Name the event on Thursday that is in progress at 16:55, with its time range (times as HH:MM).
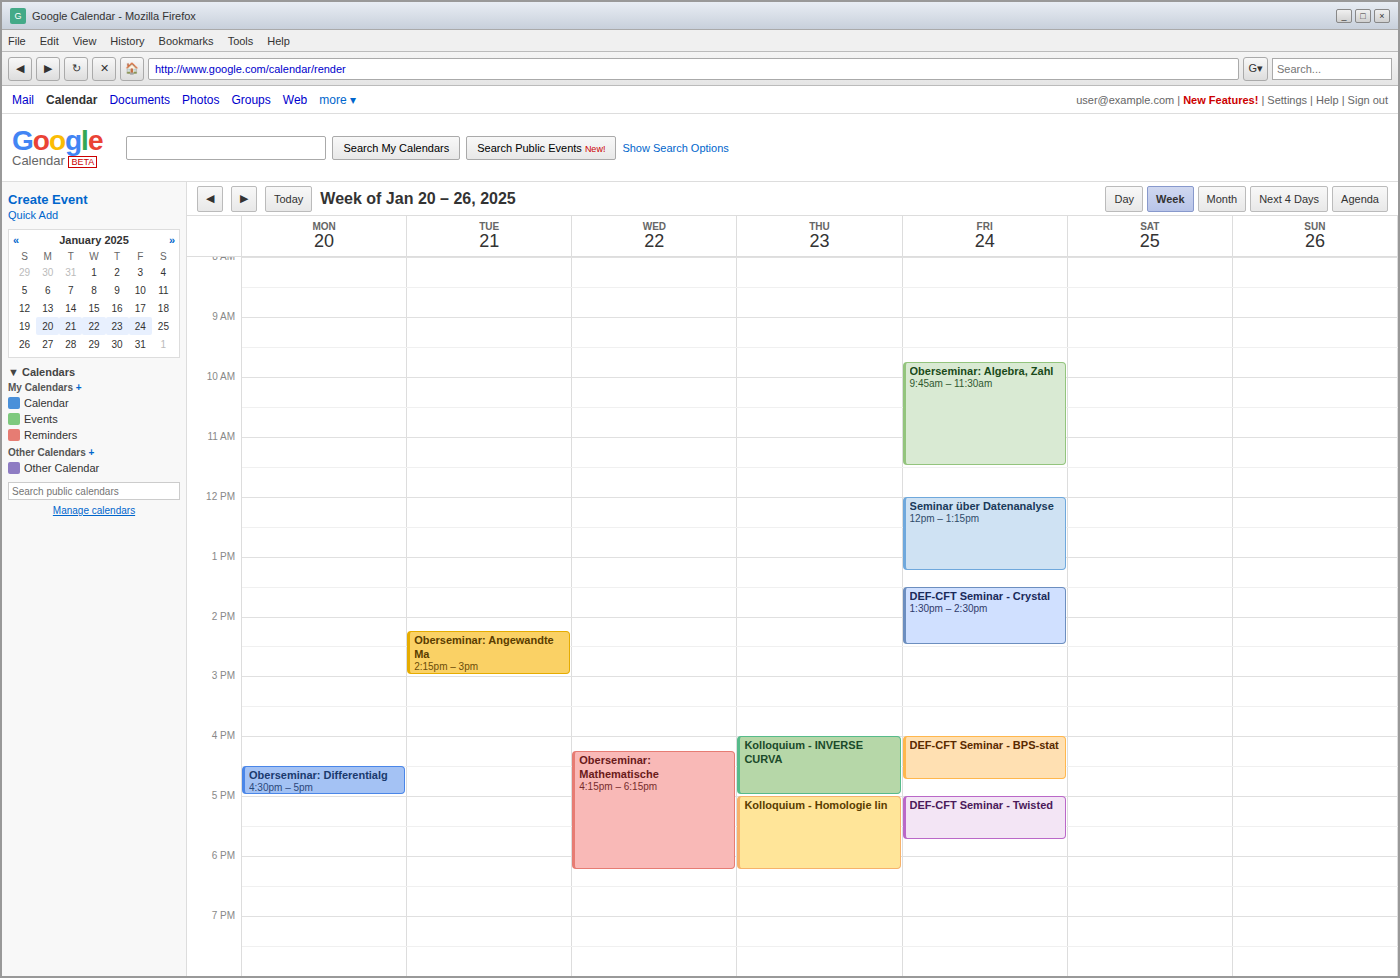
"Kolloquium - INVERSE CURVA", 16:00 to 17:00